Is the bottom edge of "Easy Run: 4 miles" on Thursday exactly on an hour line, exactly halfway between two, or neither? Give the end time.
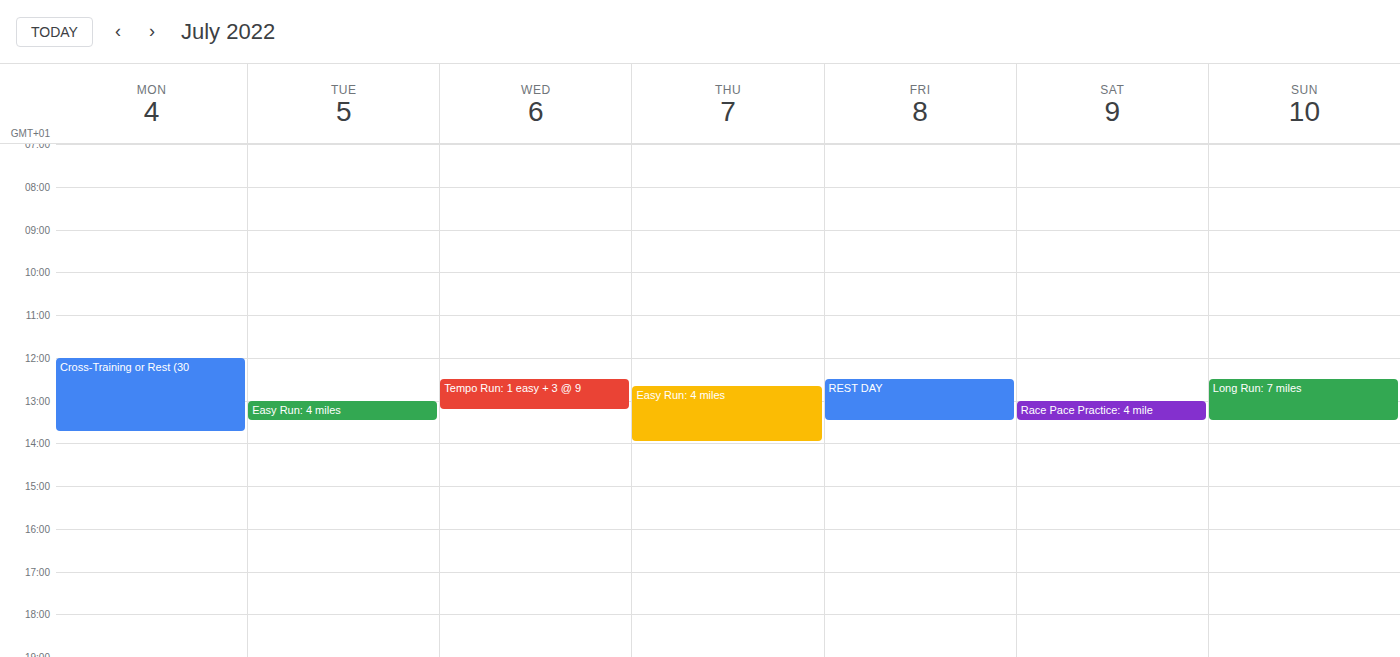
2:00 PM -- exactly on the 2 PM line.